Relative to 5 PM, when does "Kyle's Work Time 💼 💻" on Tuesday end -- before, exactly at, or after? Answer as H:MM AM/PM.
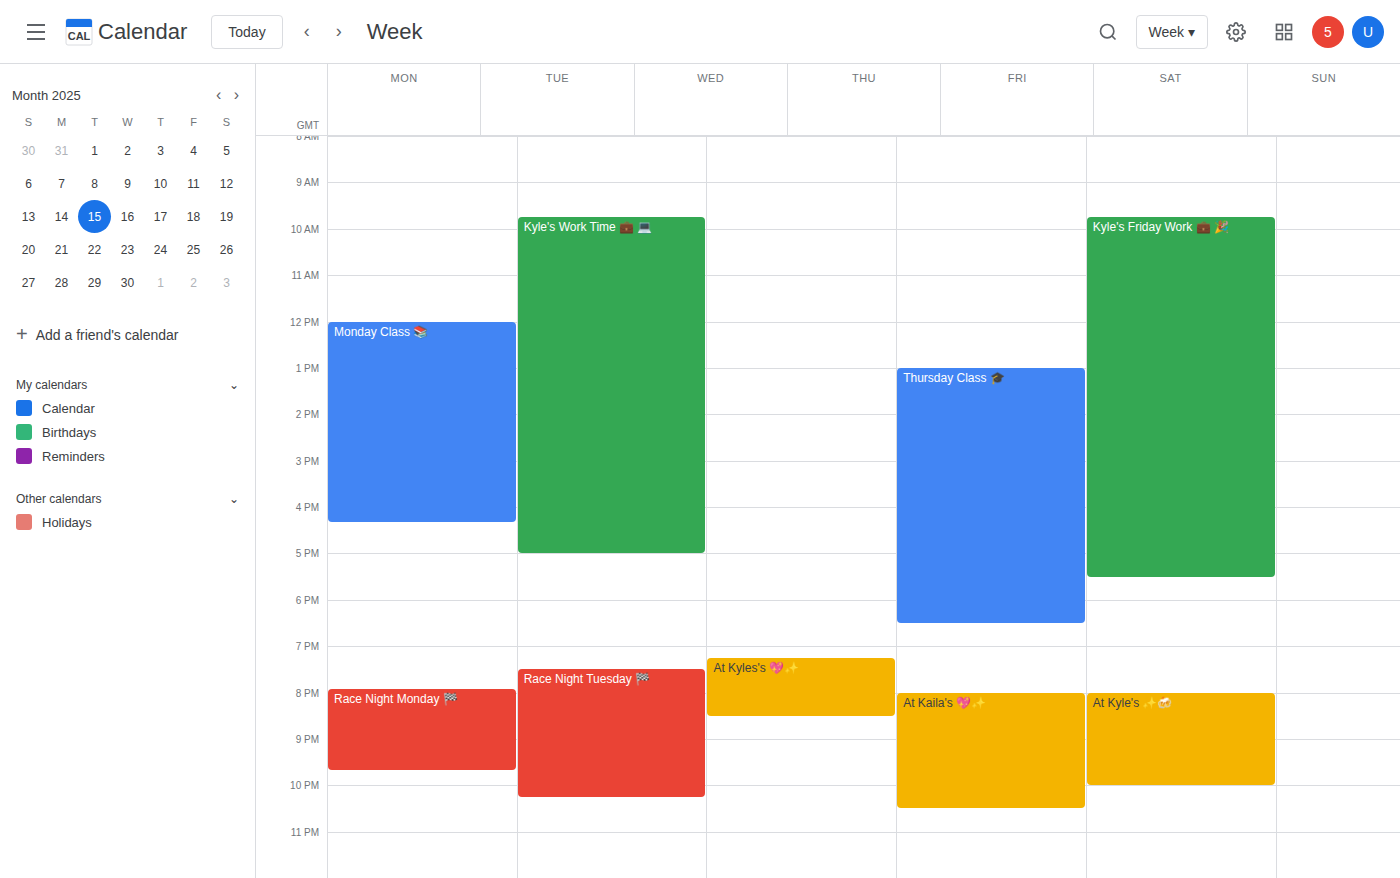
5:00 PM -- exactly at 5 PM, on the 5 PM line.